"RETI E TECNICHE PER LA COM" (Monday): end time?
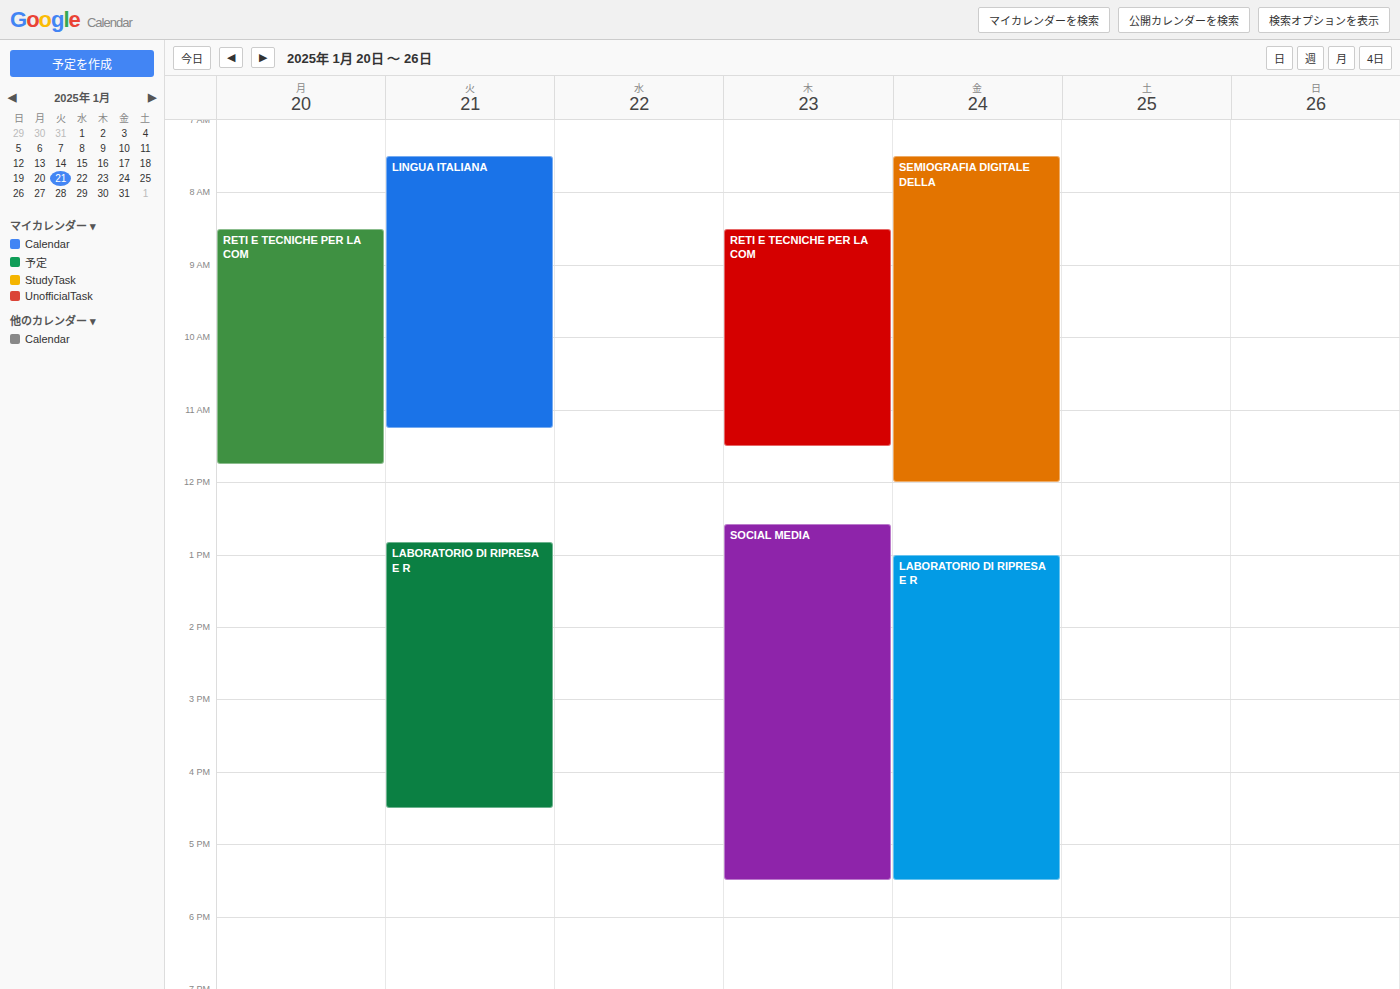
11:45 AM